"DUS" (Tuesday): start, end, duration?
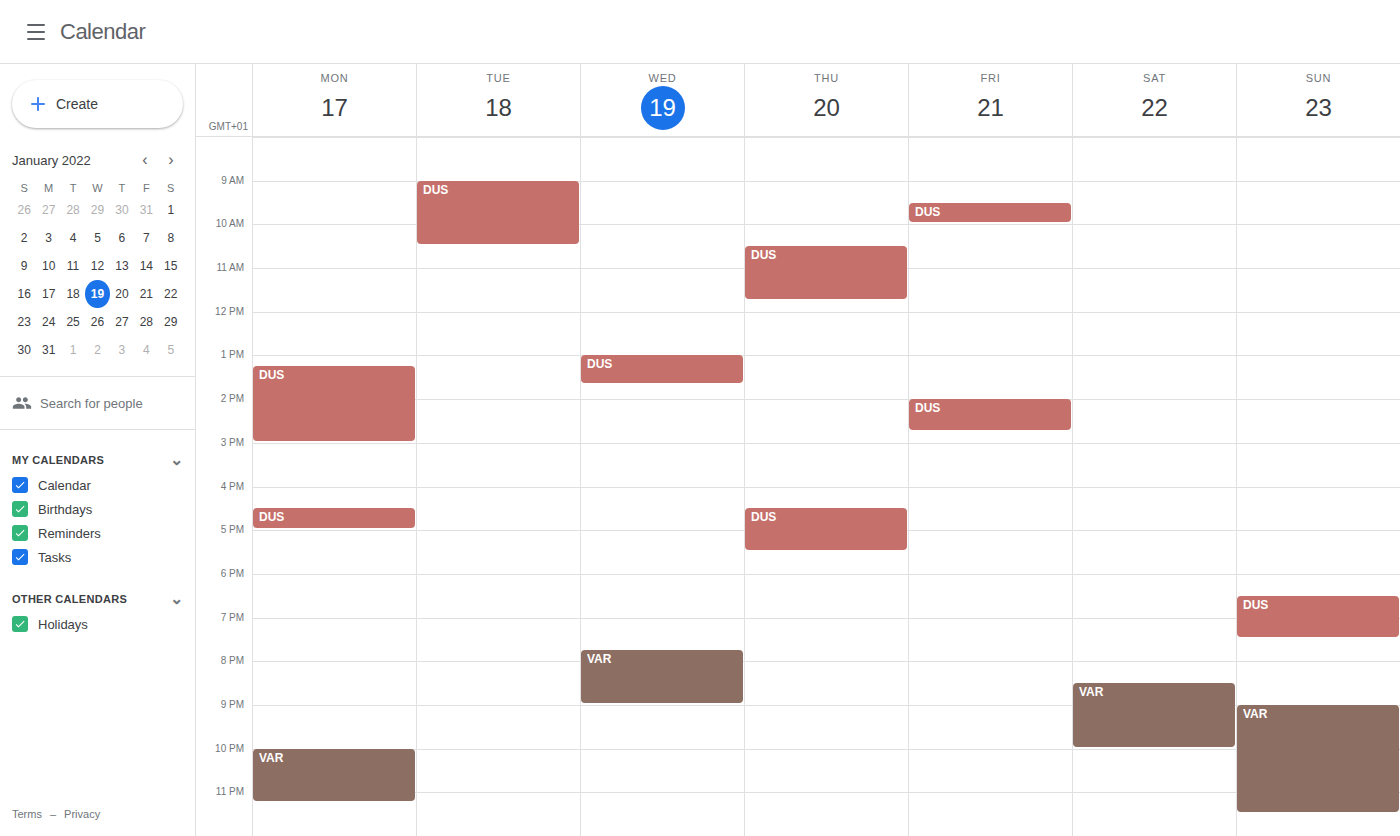
9:00 AM to 10:30 AM, 1 hour 30 minutes